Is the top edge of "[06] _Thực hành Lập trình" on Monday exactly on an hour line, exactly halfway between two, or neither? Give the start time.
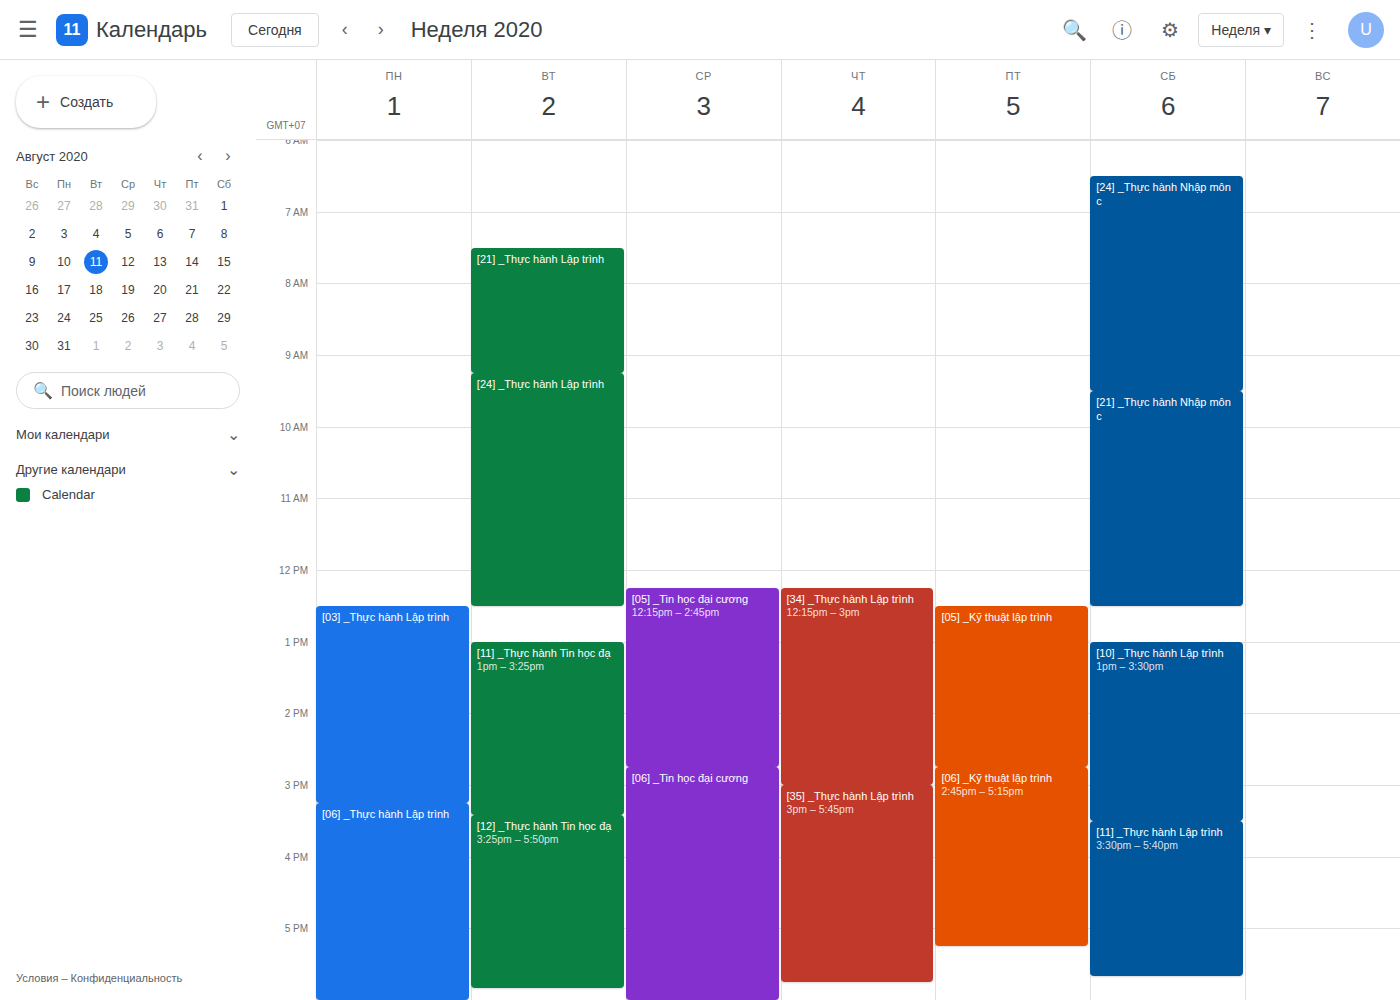
3:15 PM -- neither: a quarter of the way from the 3 PM line to the 4 PM line.